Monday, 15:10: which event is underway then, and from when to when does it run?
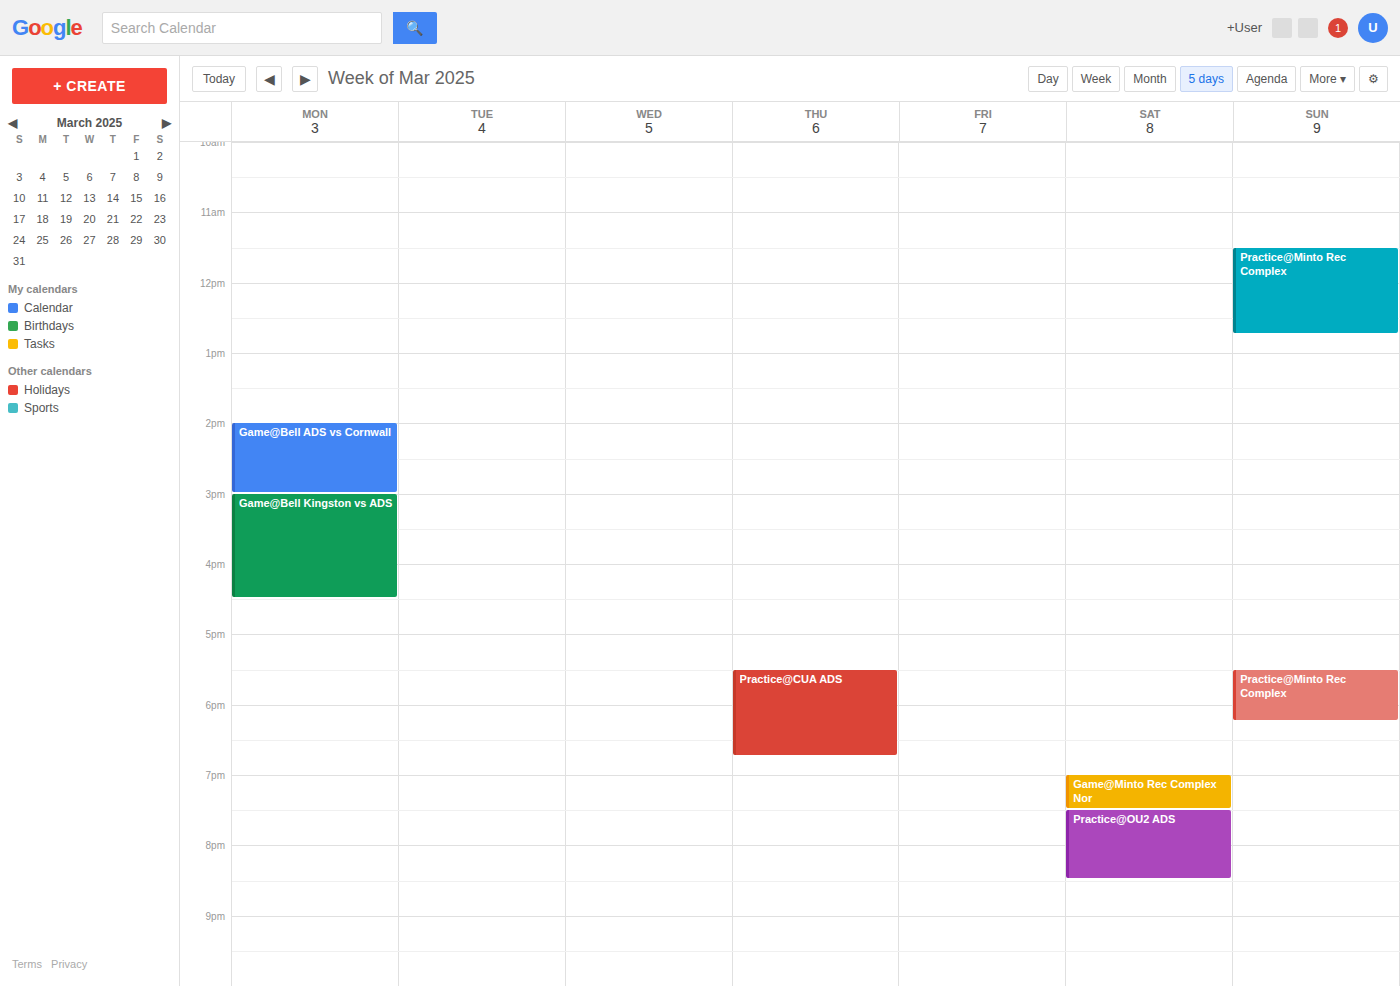
"Game@Bell Kingston vs ADS", 15:00 to 16:30